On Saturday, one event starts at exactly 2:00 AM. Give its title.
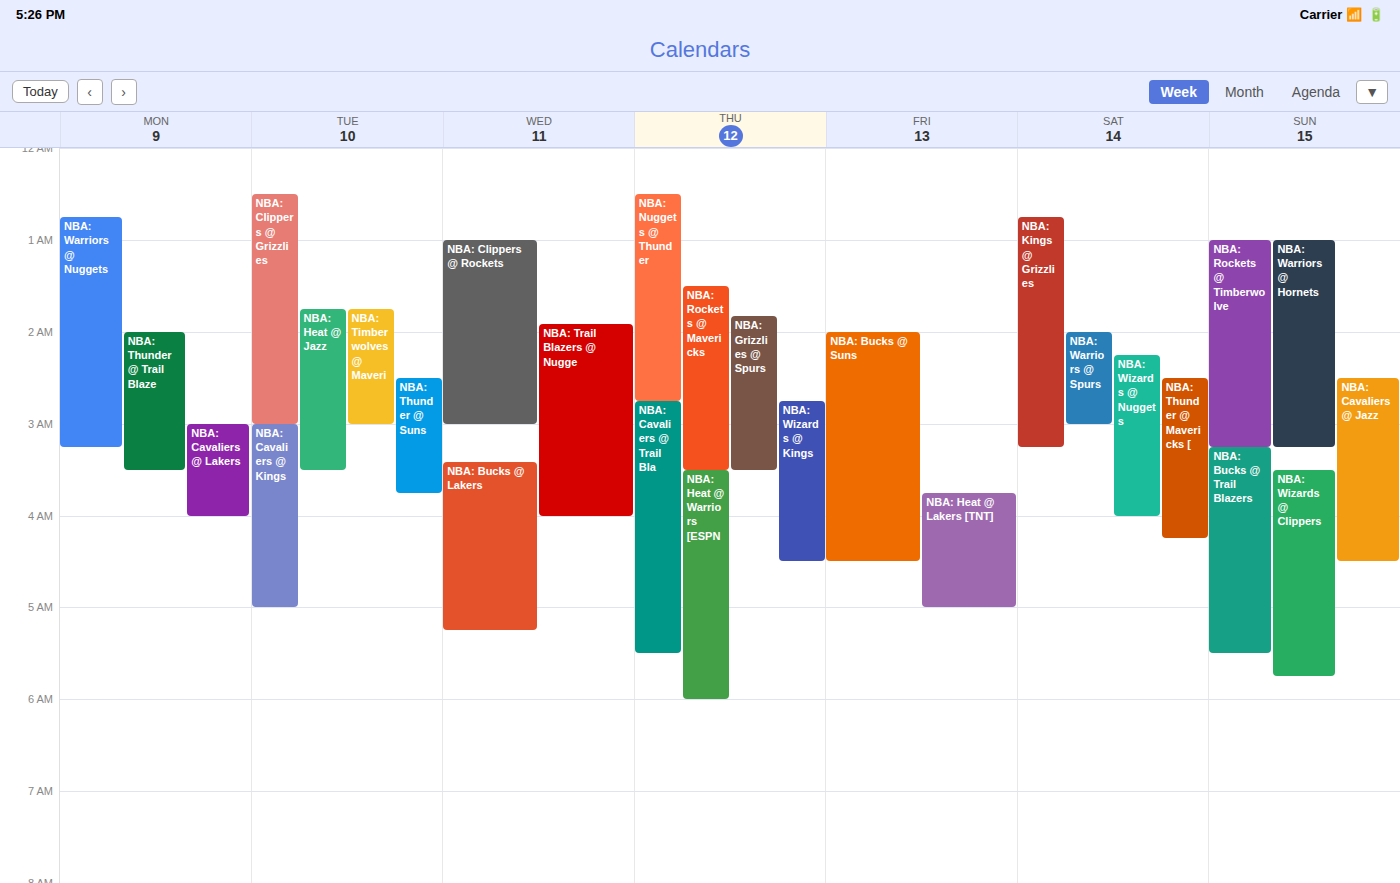
"NBA: Warriors @ Spurs"